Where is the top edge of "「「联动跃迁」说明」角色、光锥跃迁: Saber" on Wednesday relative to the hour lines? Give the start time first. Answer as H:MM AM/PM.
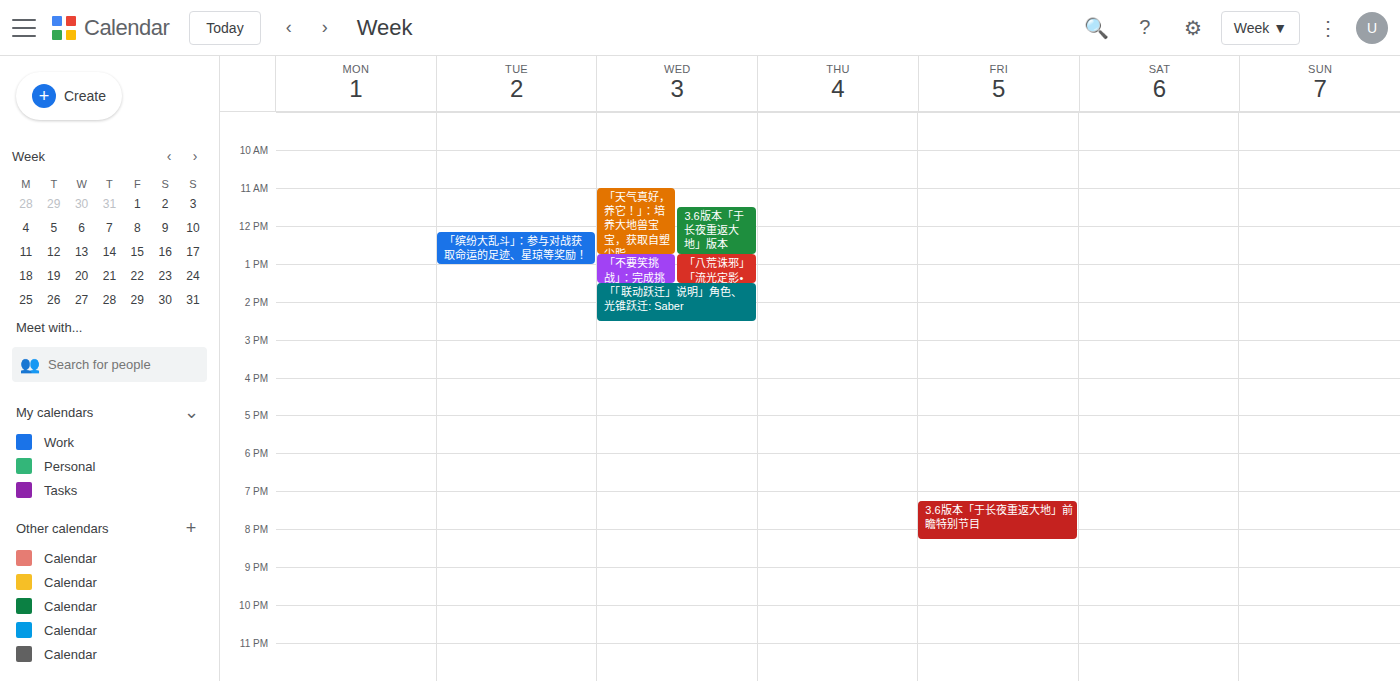
1:30 PM -- halfway between the 1 PM and 2 PM lines.